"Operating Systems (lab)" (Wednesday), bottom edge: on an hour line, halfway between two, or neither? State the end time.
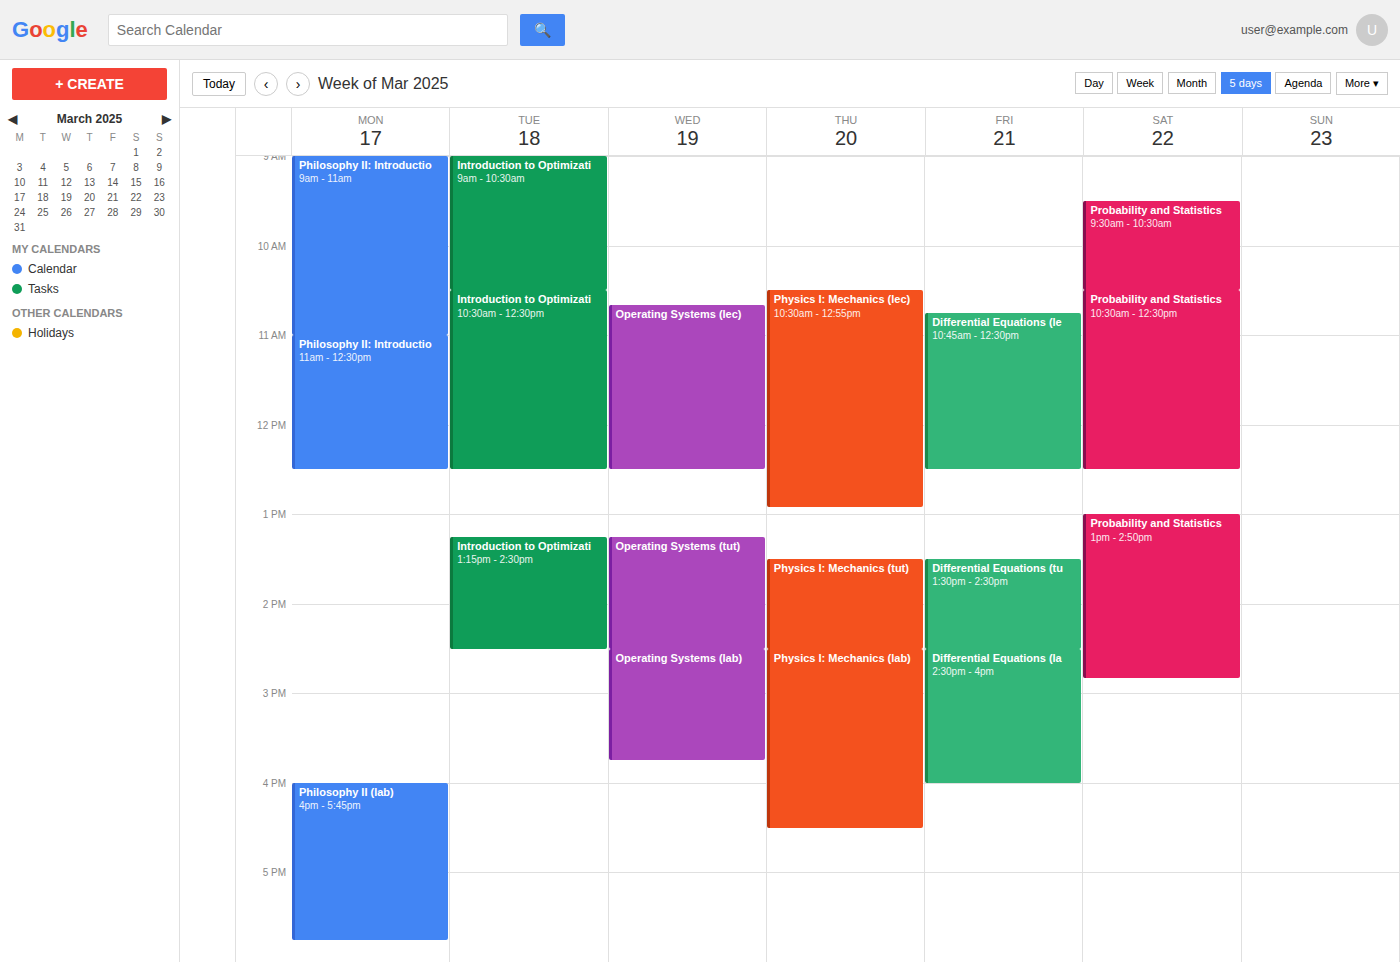
15:45 -- neither: three quarters of the way from the 15:00 line to the 16:00 line.